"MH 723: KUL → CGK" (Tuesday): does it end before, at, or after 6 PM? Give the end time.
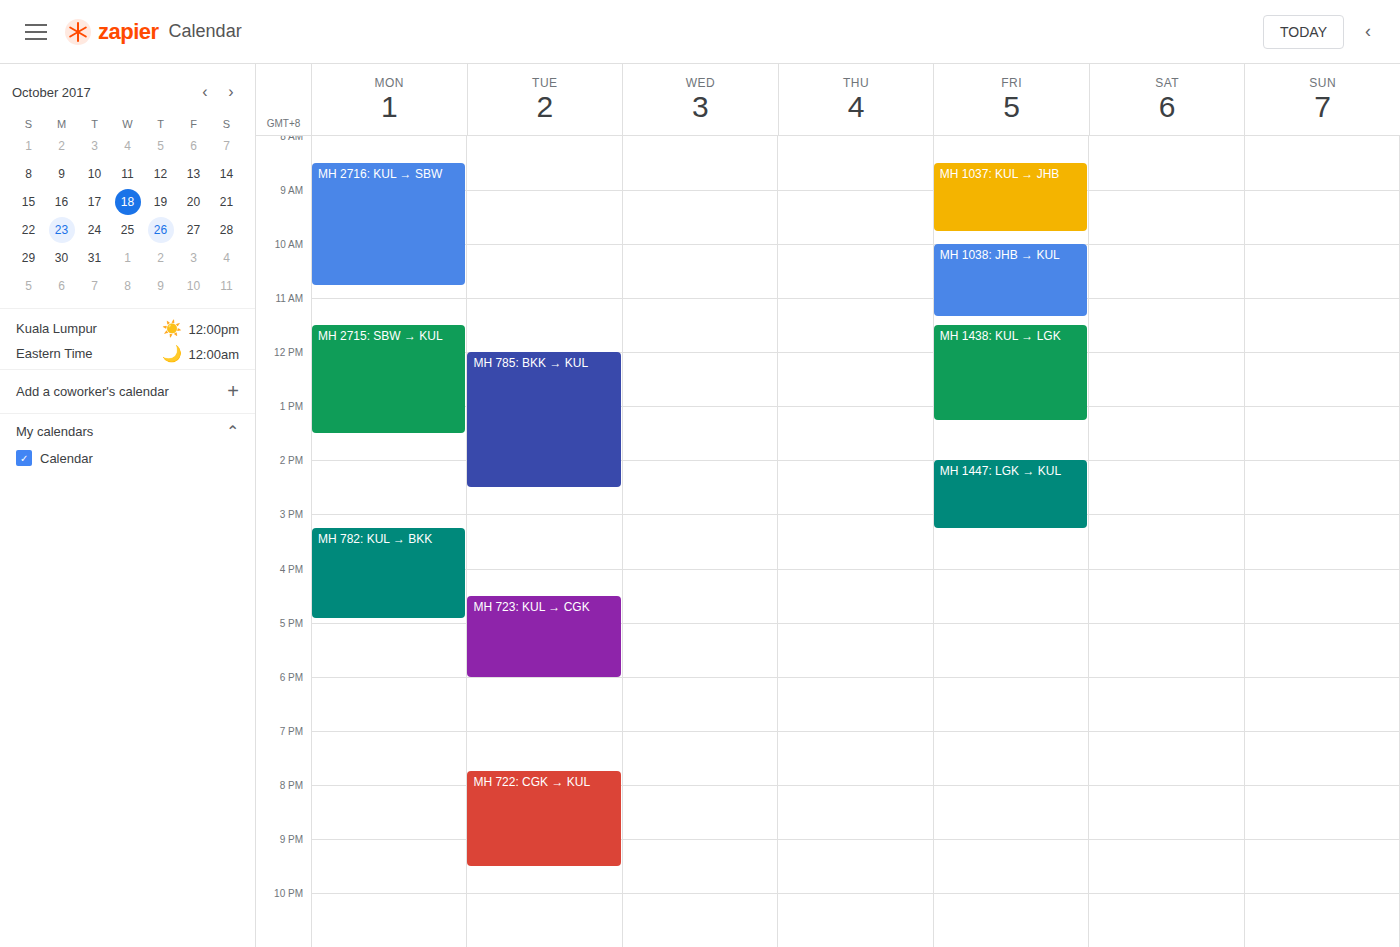
6:00 PM -- exactly at 6 PM, on the 6 PM line.